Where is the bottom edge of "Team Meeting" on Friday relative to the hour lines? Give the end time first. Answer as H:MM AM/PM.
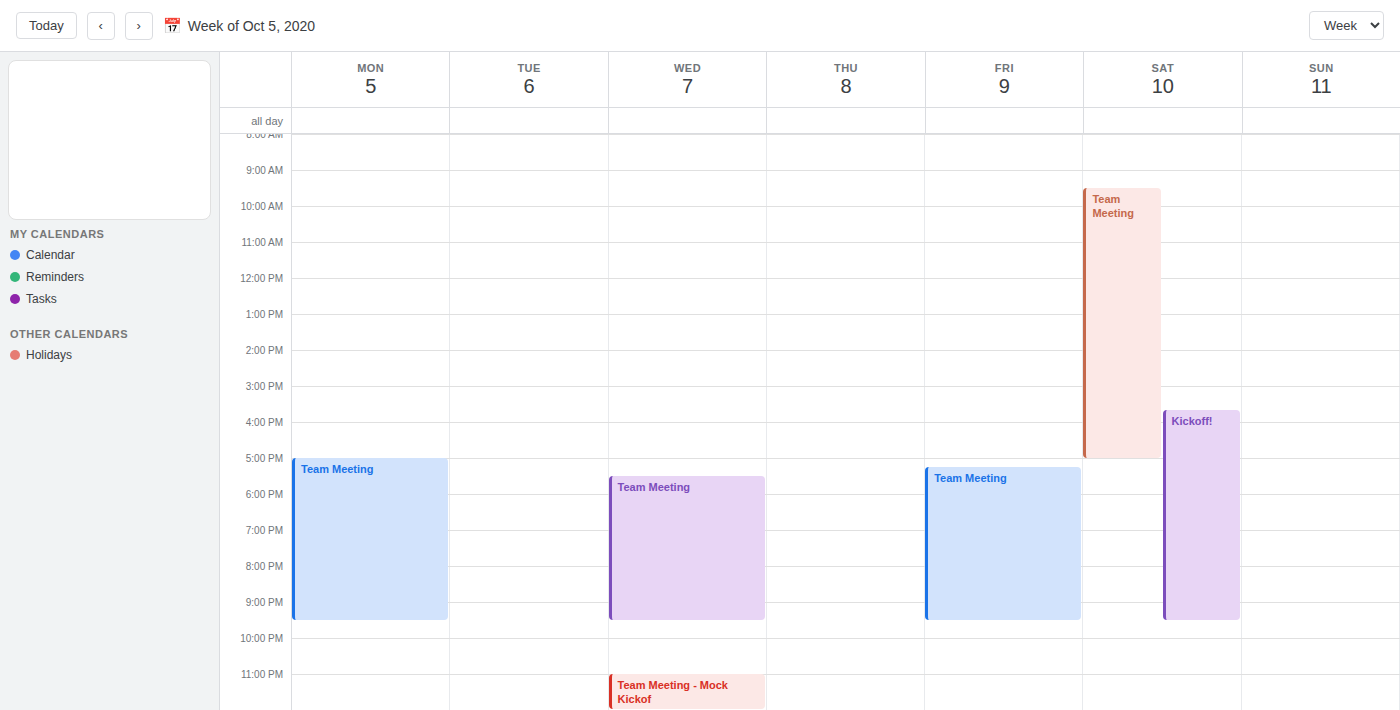
9:30 PM -- halfway between the 9 PM and 10 PM lines.